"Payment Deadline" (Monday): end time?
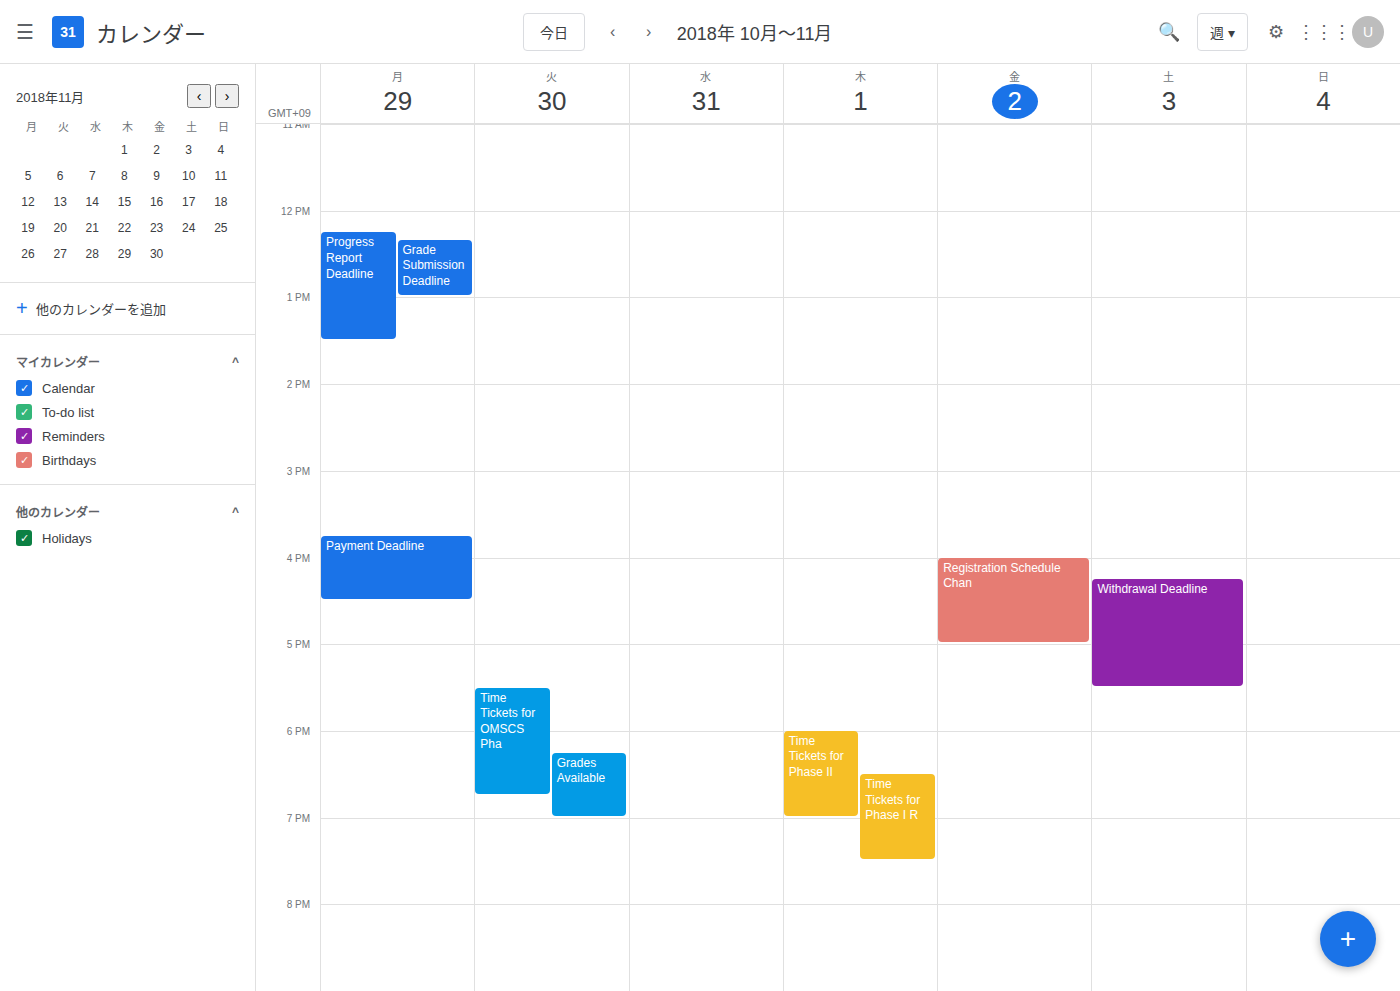
4:30 PM